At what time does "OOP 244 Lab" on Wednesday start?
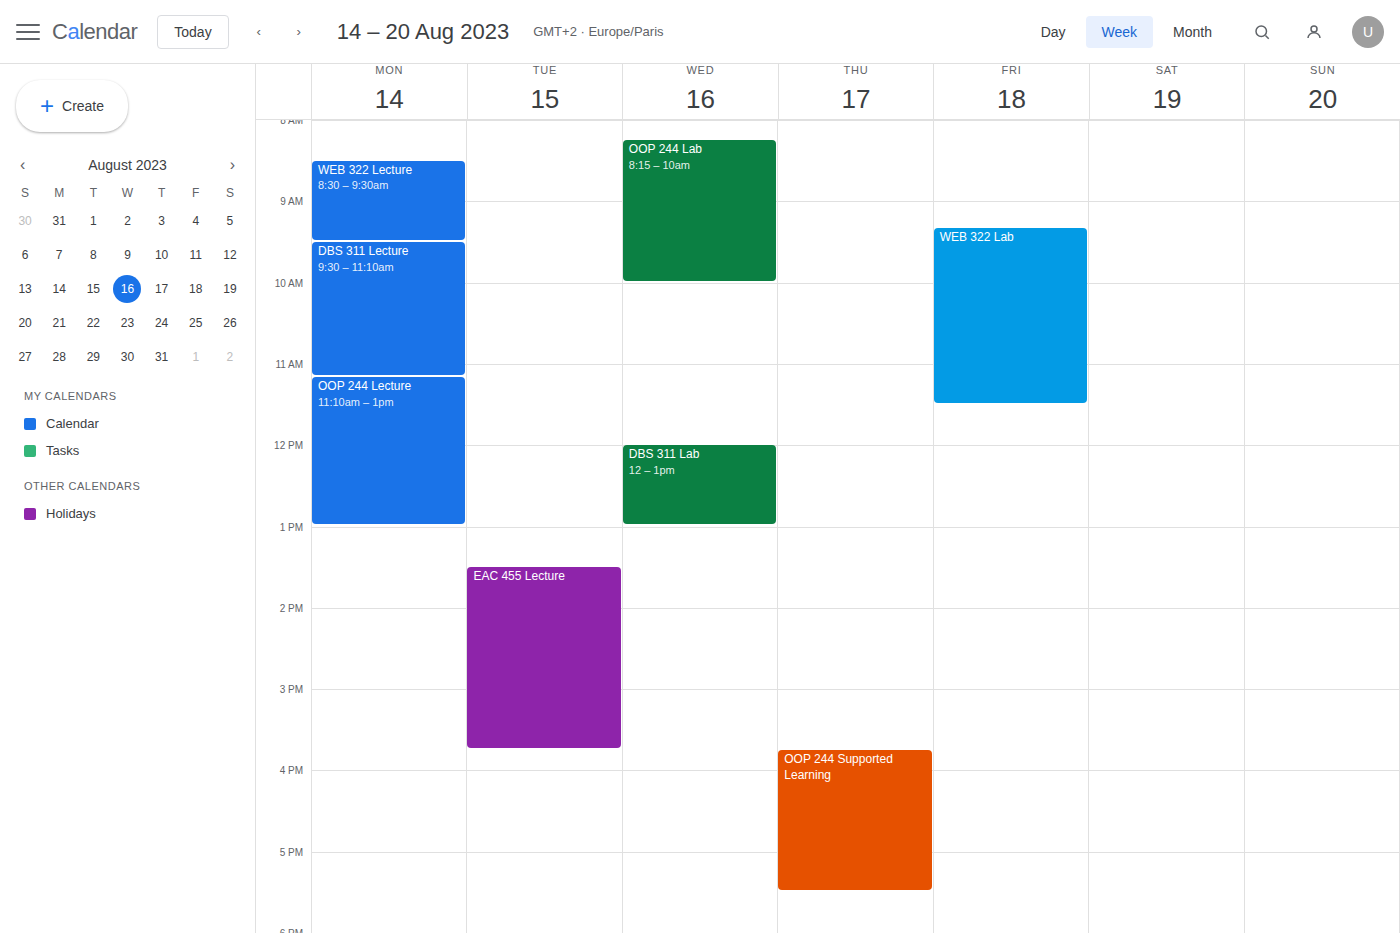
8:15 AM